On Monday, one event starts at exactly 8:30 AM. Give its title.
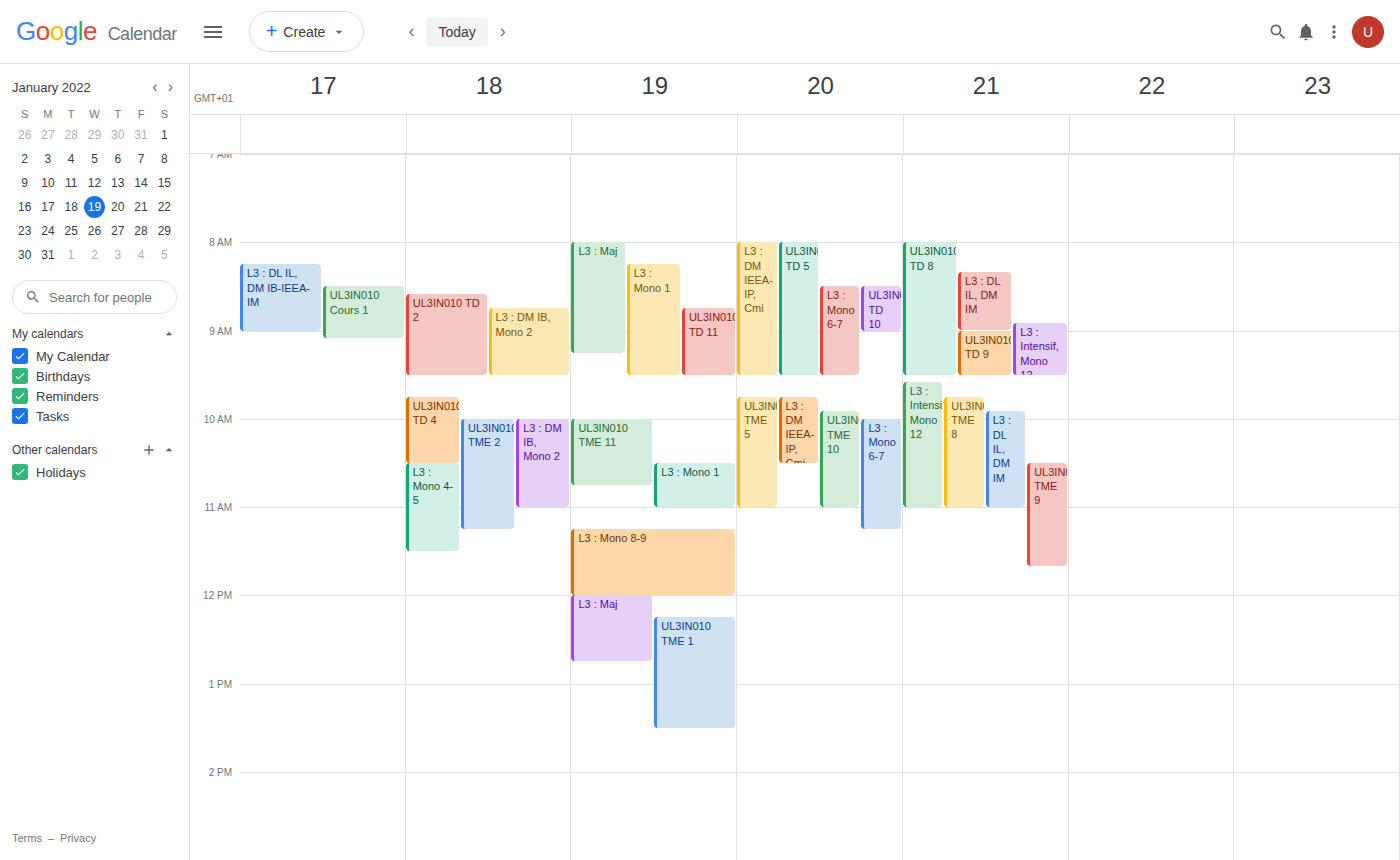
"UL3IN010 Cours 1"